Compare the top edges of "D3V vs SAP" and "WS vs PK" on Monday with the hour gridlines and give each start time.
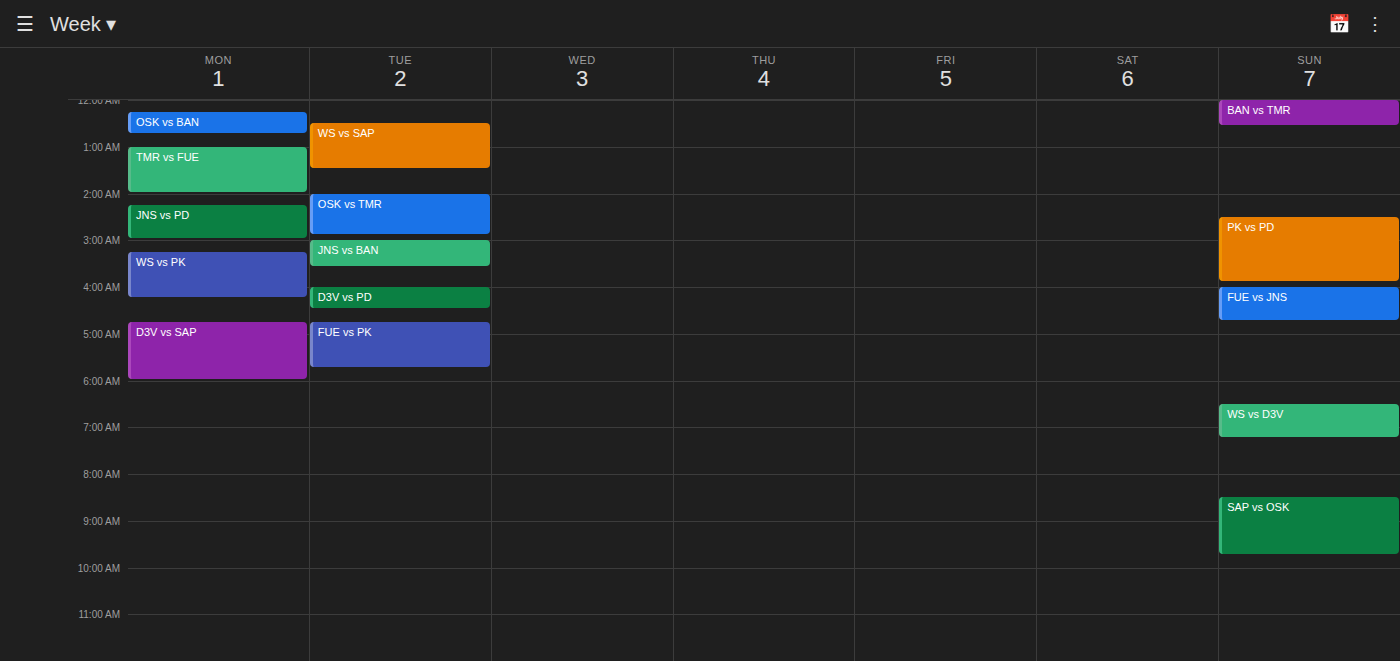
"D3V vs SAP": 4:45 AM, neither: three quarters of the way from the 4 AM line to the 5 AM line. "WS vs PK": 3:15 AM, neither: a quarter of the way from the 3 AM line to the 4 AM line.